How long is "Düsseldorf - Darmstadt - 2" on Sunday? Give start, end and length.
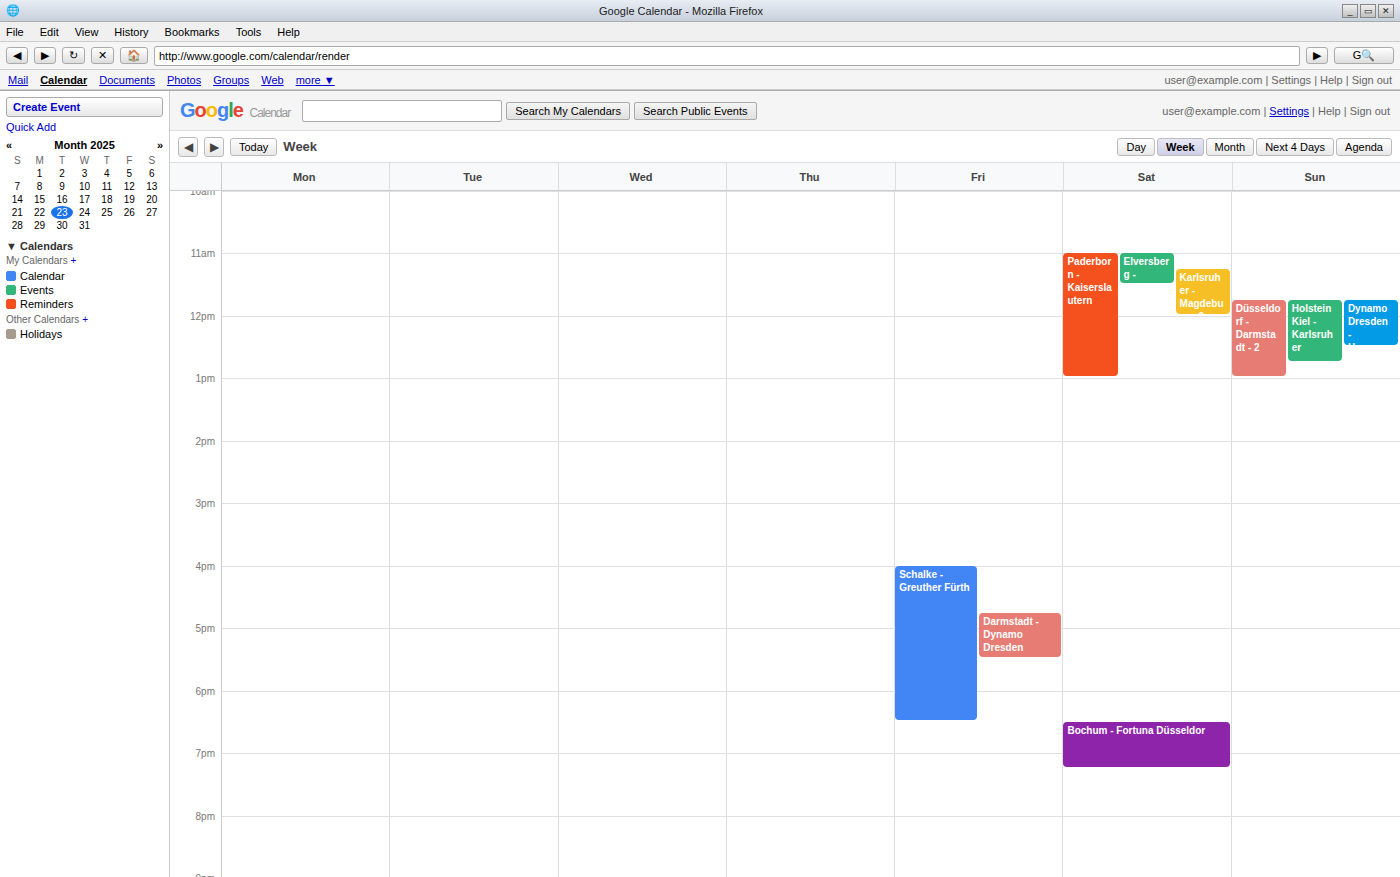
11:45 AM to 1:00 PM, 1 hour 15 minutes